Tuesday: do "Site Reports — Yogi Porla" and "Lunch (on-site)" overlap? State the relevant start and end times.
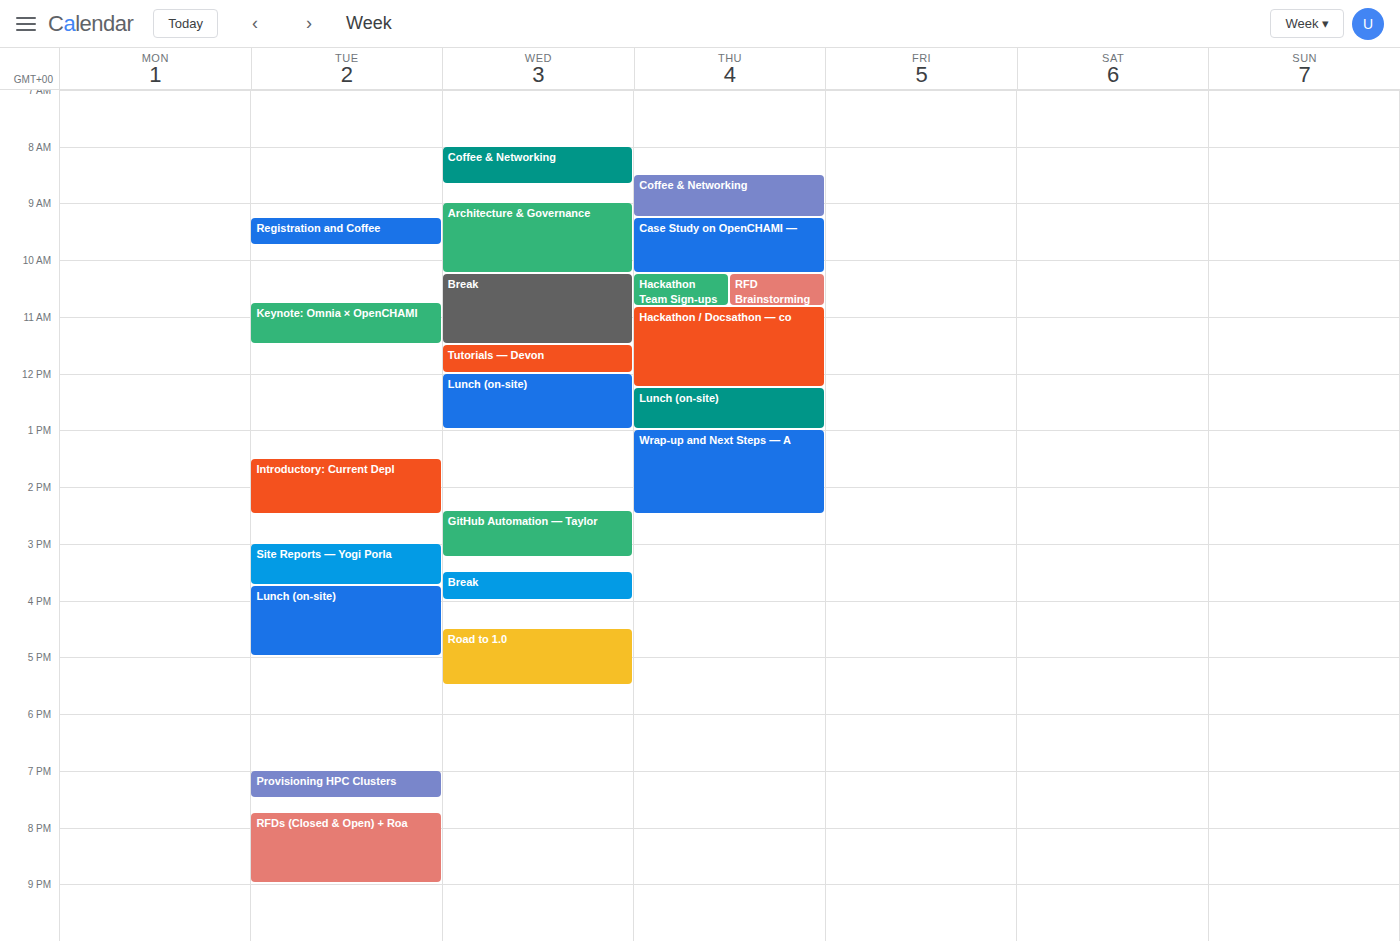
"Site Reports — Yogi Porla" ends at 3:45 PM, exactly when "Lunch (on-site)" starts -- they touch but do not overlap.